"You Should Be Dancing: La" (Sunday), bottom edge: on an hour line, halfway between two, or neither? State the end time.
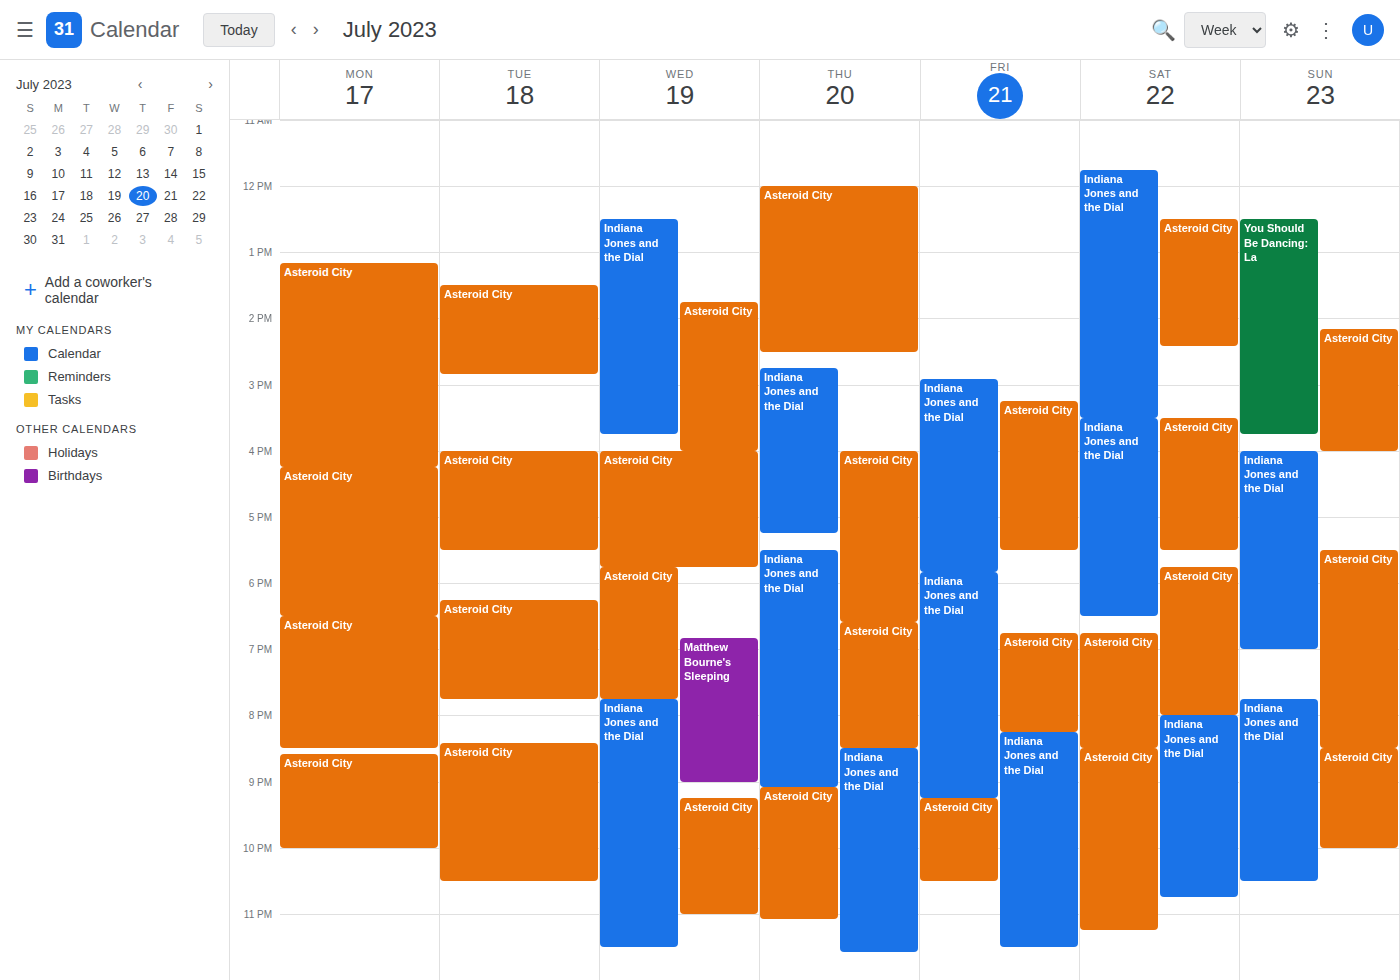
3:45 PM -- neither: three quarters of the way from the 3 PM line to the 4 PM line.